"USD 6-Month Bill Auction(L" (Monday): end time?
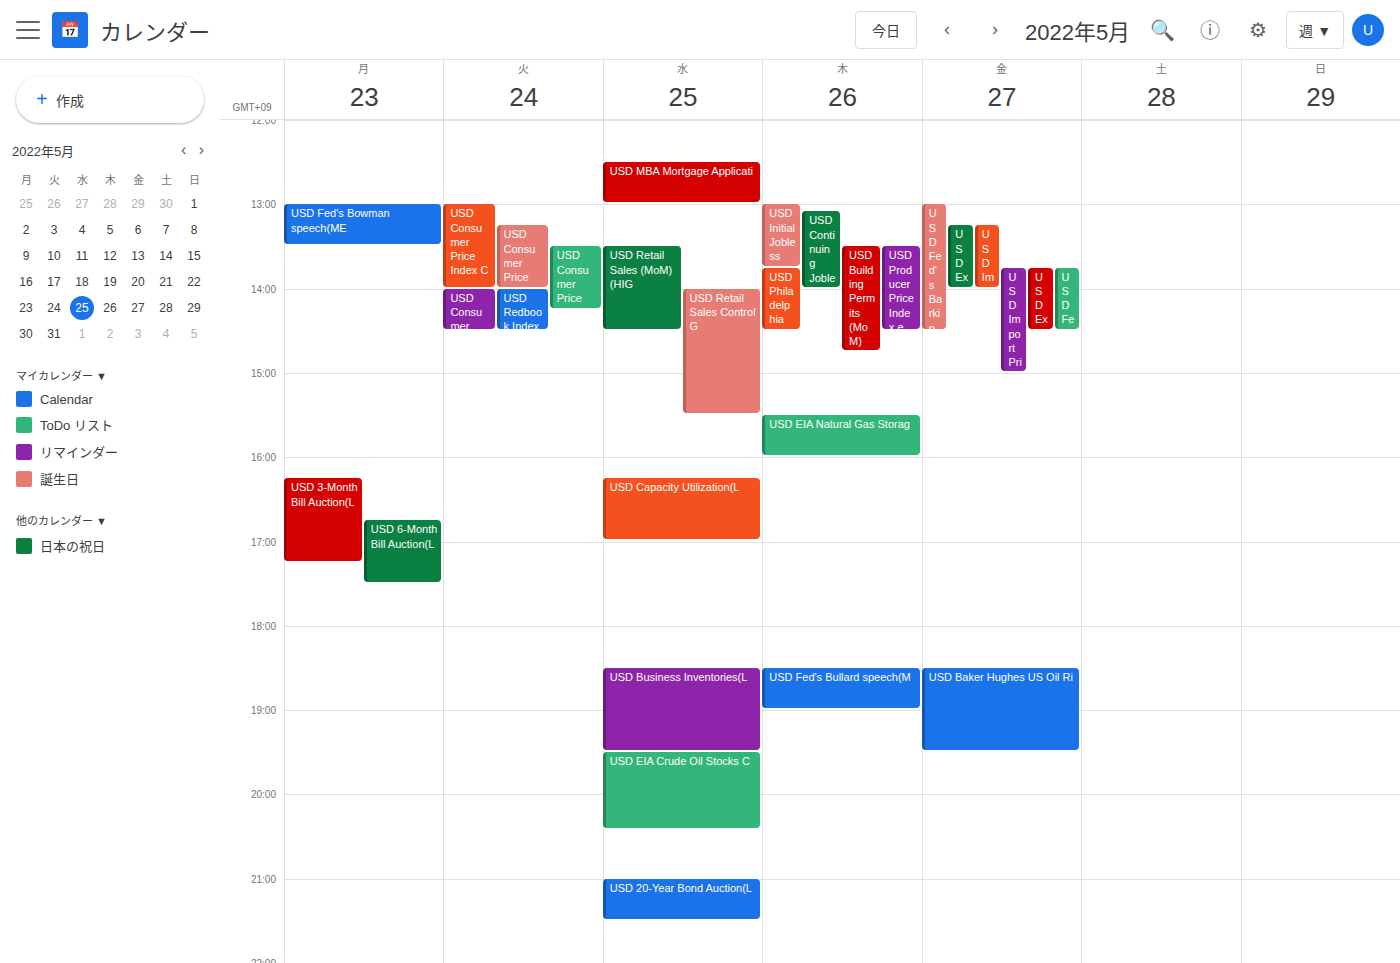
5:30 PM